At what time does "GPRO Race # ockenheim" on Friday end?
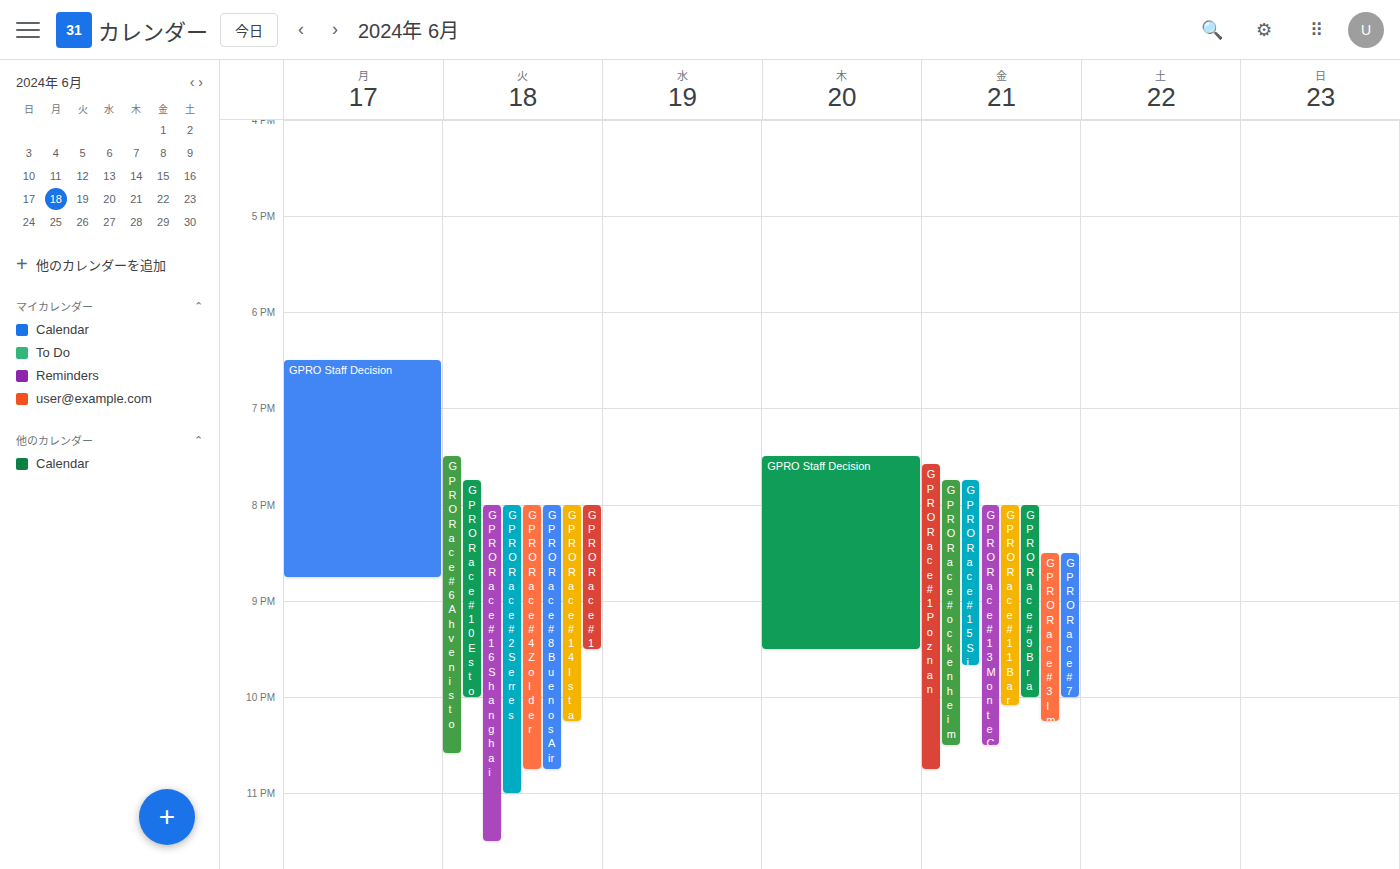
22:30